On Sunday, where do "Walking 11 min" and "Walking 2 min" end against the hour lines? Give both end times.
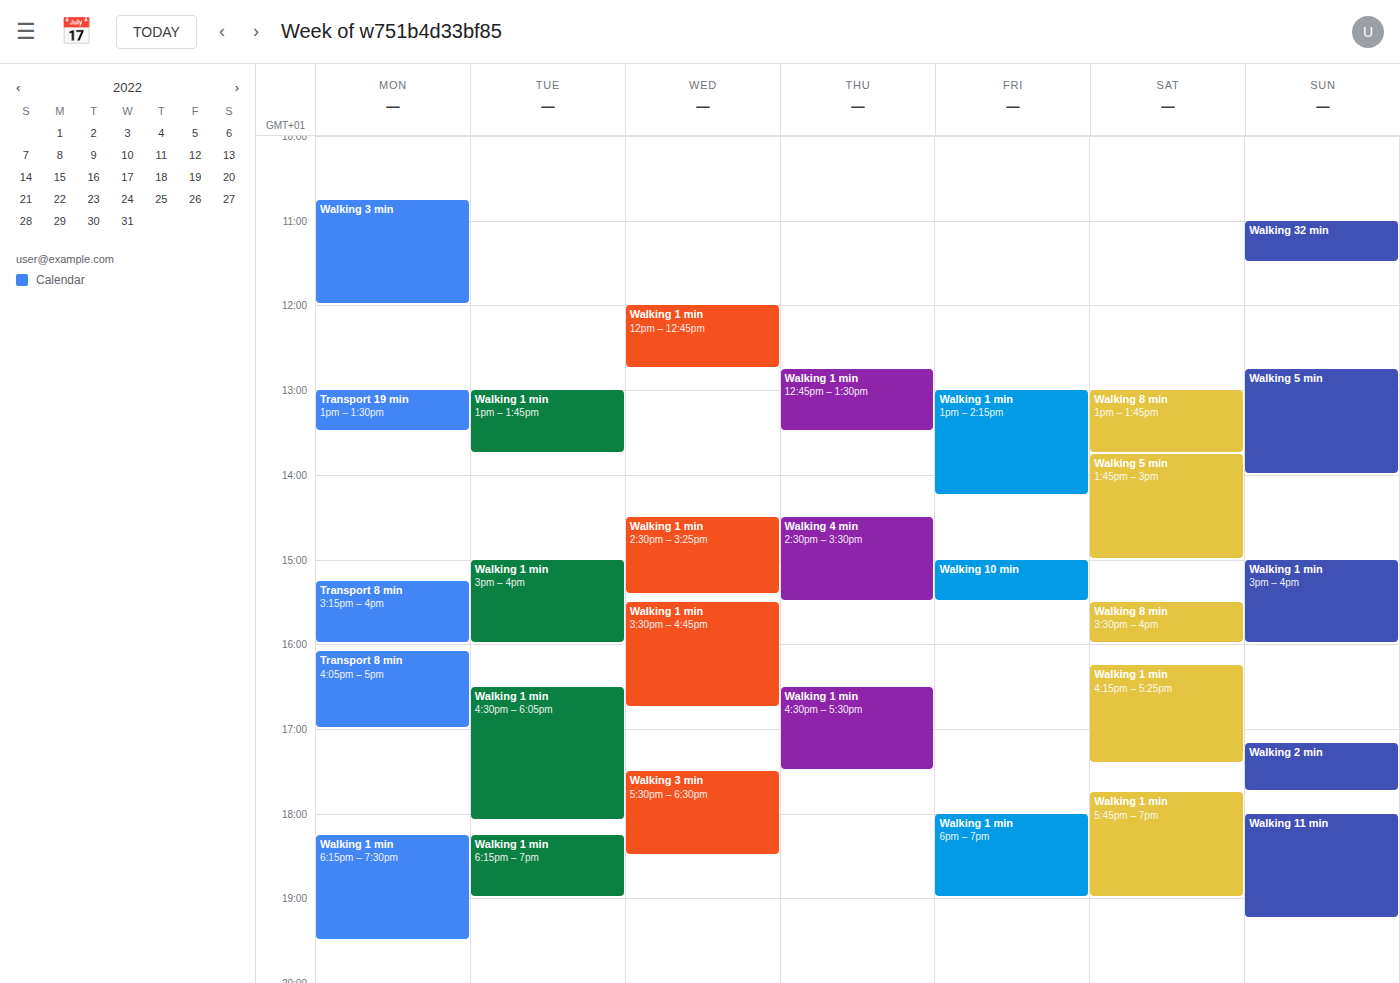
"Walking 11 min": 7:15 PM, neither: a quarter of the way from the 7 PM line to the 8 PM line. "Walking 2 min": 5:45 PM, neither: three quarters of the way from the 5 PM line to the 6 PM line.